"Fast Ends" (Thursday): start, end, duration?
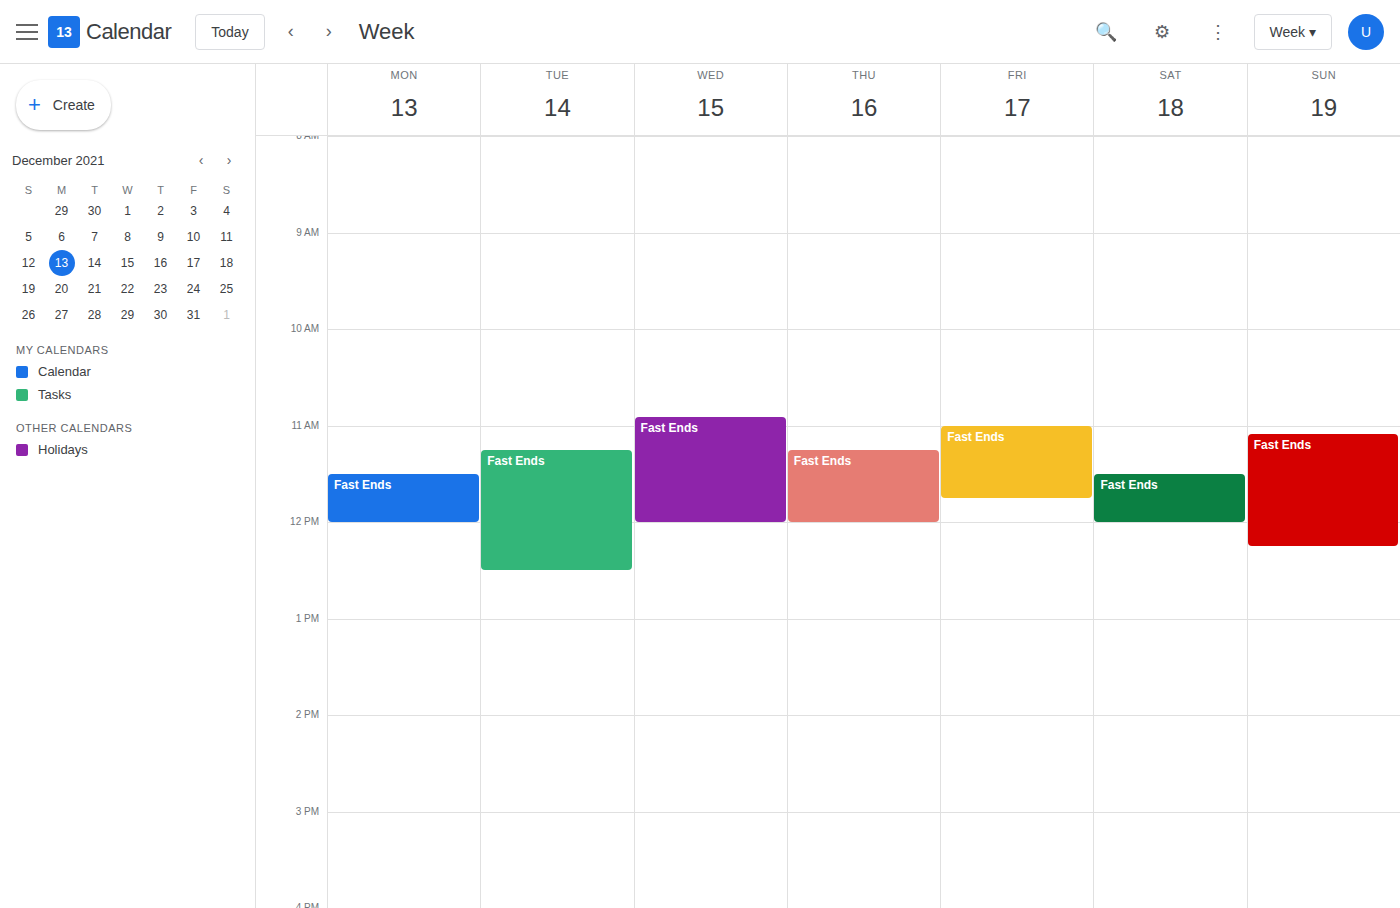
11:15 AM to 12:00 PM, 45 minutes